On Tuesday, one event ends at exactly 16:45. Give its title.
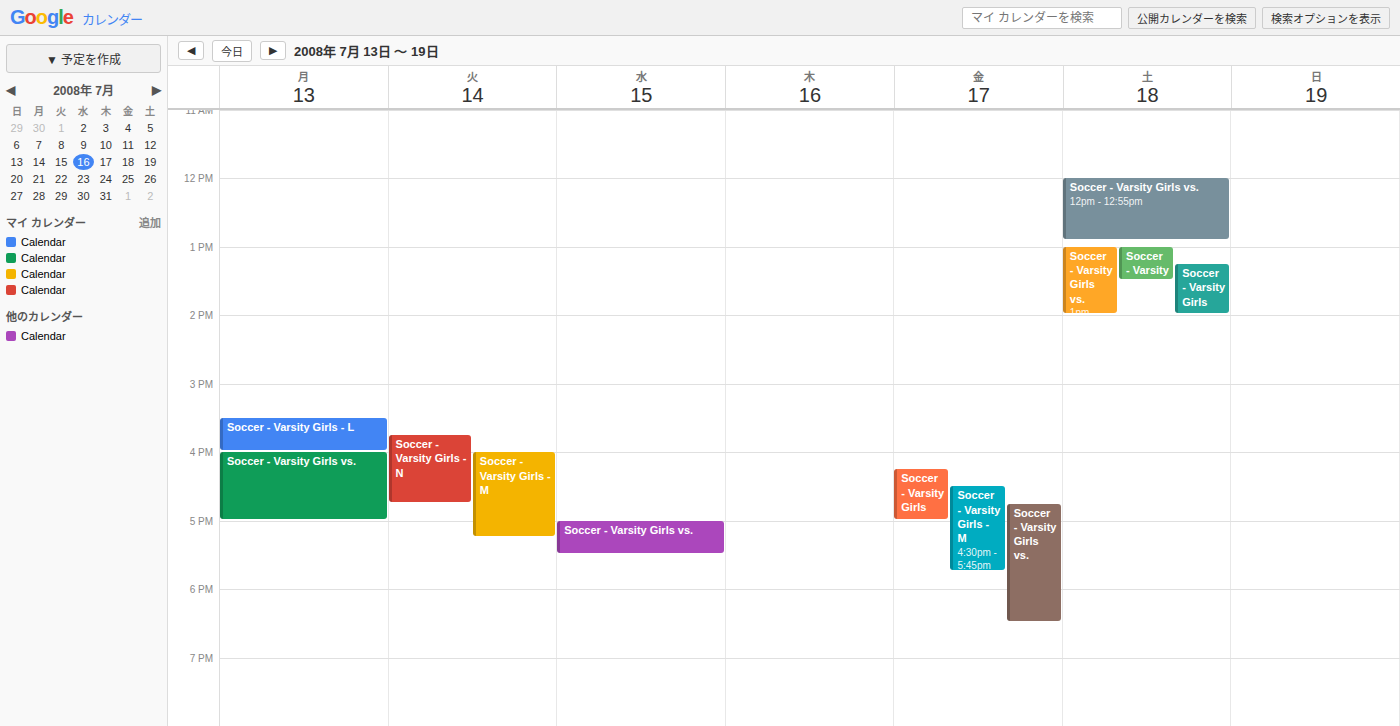
"Soccer - Varsity Girls - N"